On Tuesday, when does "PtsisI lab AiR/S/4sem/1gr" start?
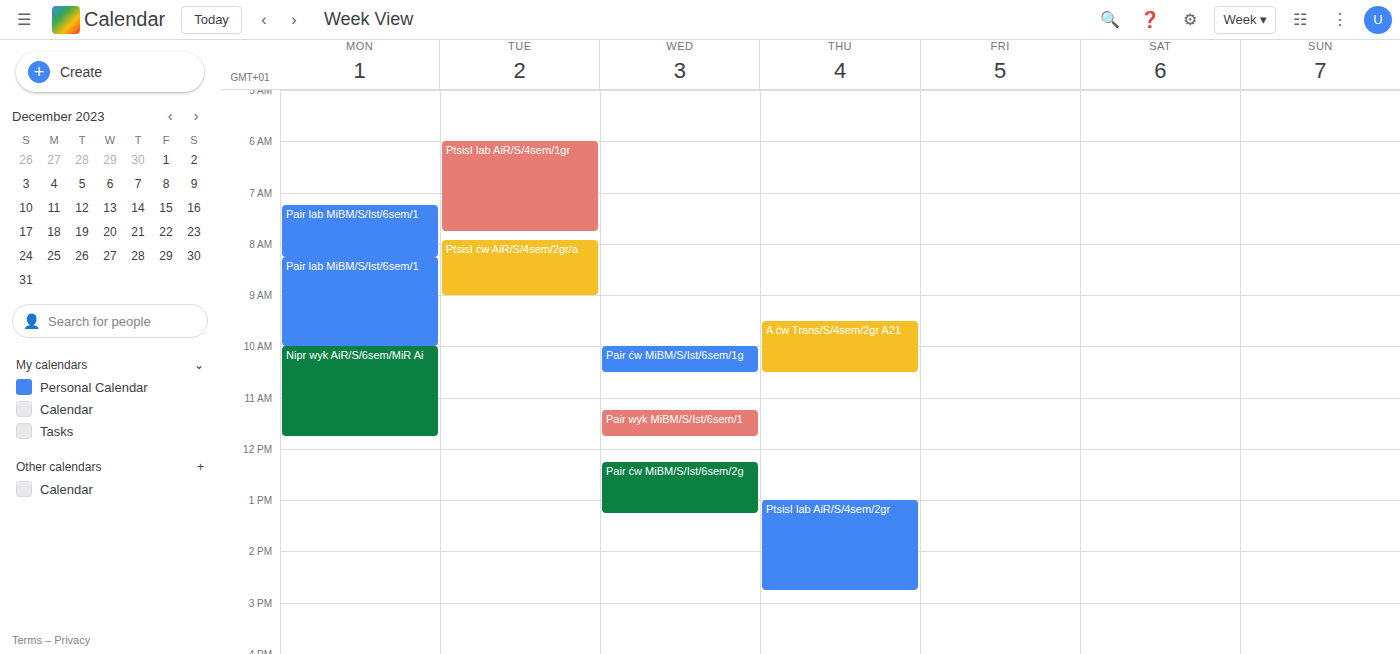
6:00 AM